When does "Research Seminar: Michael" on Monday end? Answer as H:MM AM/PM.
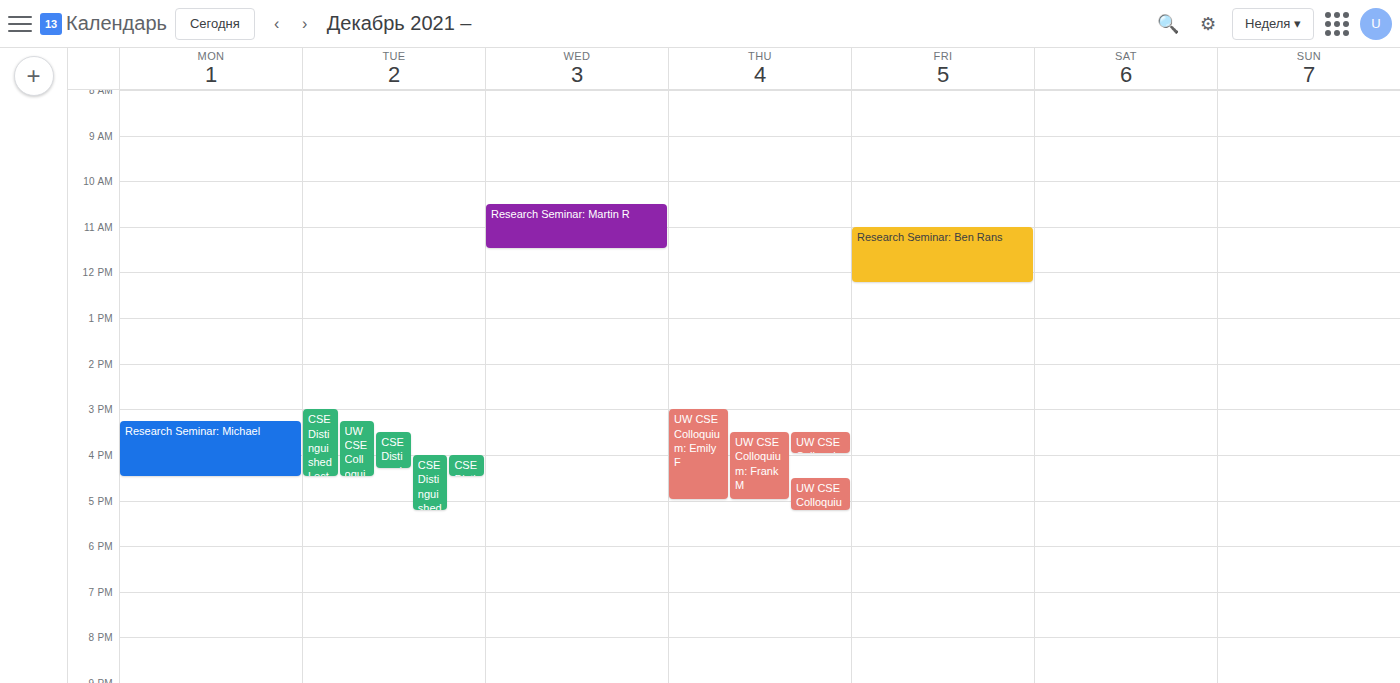
4:30 PM